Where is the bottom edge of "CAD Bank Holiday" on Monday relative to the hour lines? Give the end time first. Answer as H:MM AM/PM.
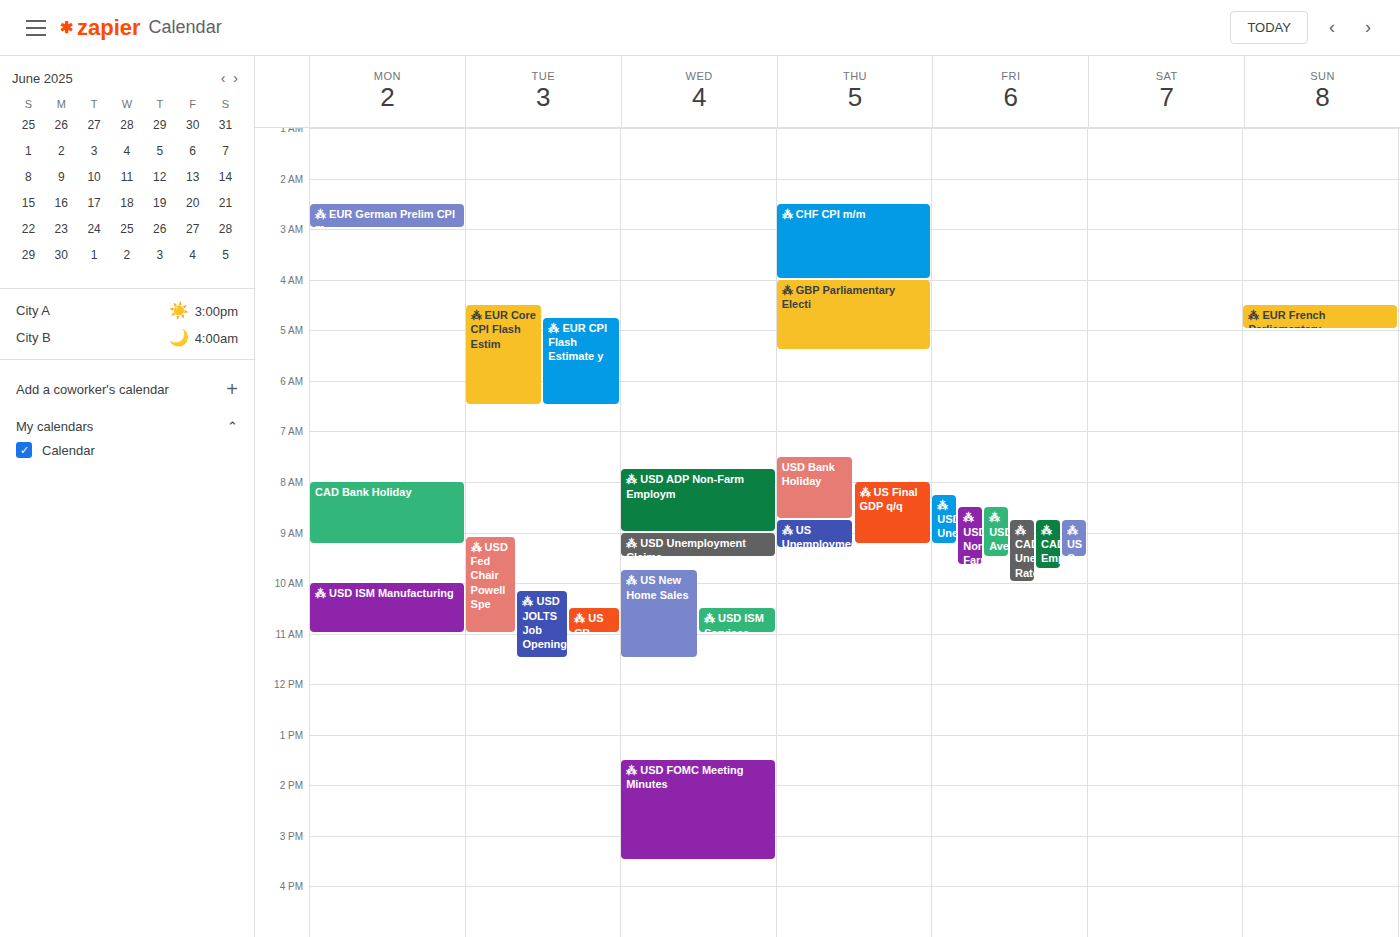
9:15 AM -- neither: a quarter of the way from the 9 AM line to the 10 AM line.